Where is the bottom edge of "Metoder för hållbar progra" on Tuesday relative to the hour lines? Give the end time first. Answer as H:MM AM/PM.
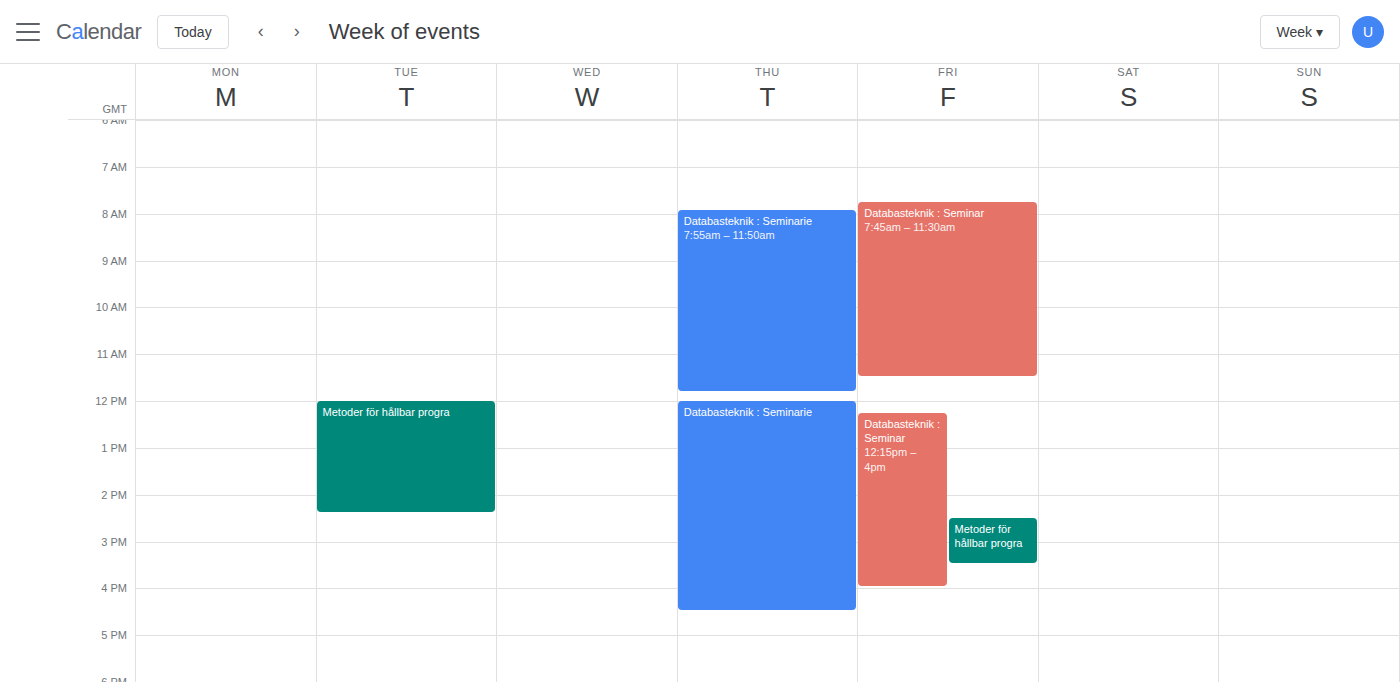
2:25 PM -- neither: 25 minutes below the 2 PM line and 35 minutes above the 3 PM line.